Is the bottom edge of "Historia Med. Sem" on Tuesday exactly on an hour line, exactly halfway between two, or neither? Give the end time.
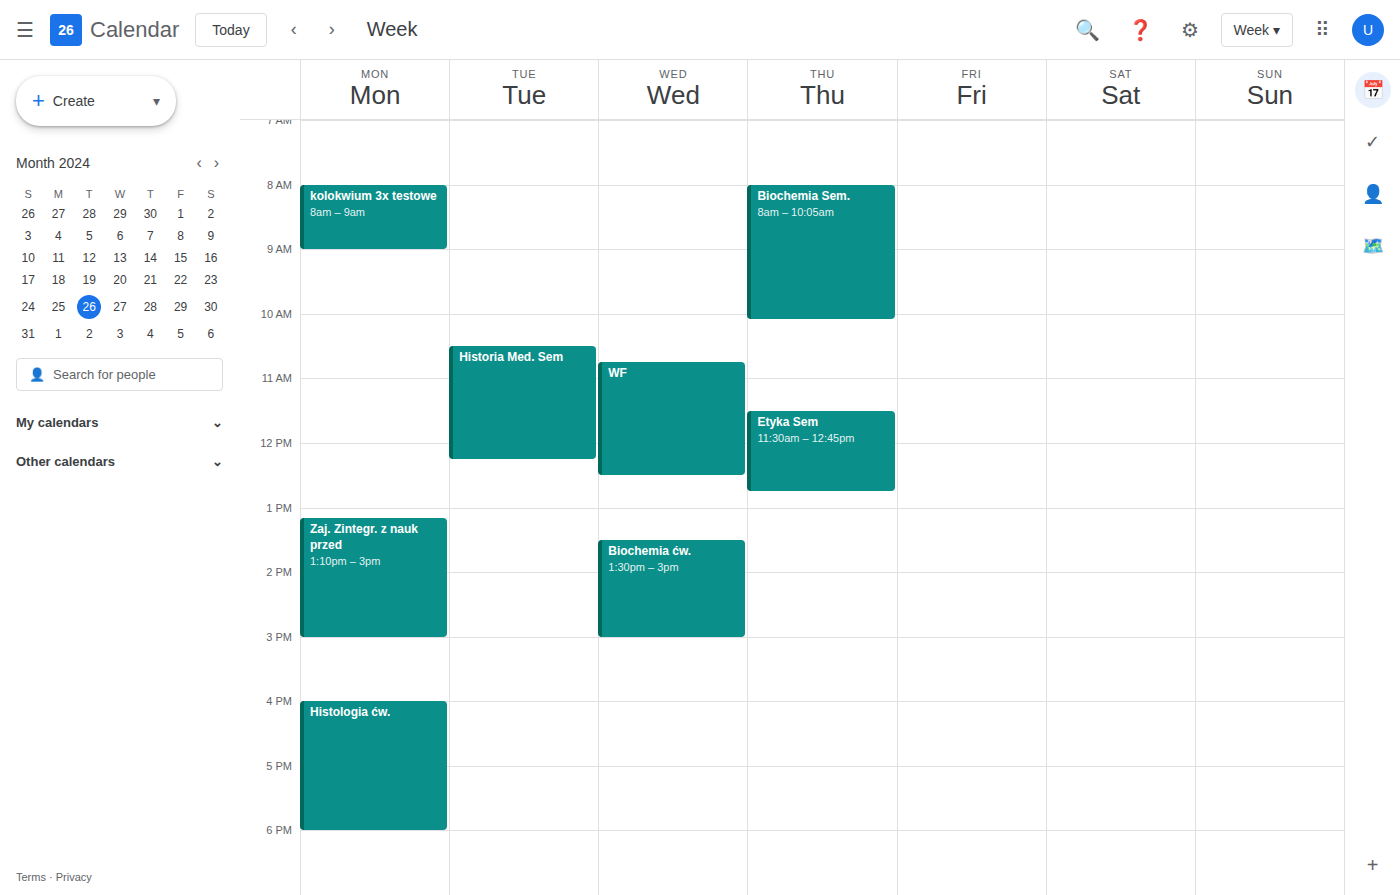
12:15 -- neither: a quarter of the way from the 12:00 line to the 13:00 line.